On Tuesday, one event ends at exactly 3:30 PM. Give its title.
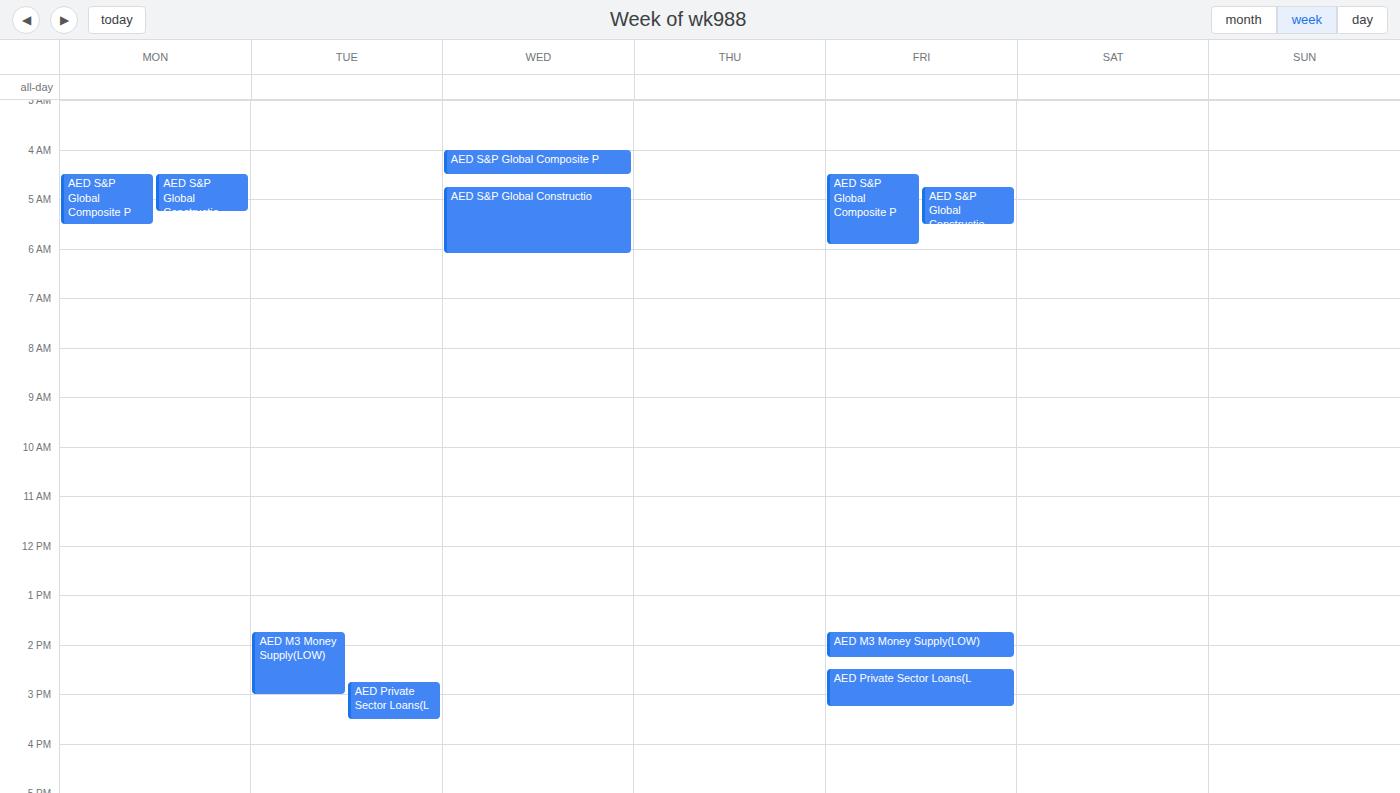
"AED Private Sector Loans(L"